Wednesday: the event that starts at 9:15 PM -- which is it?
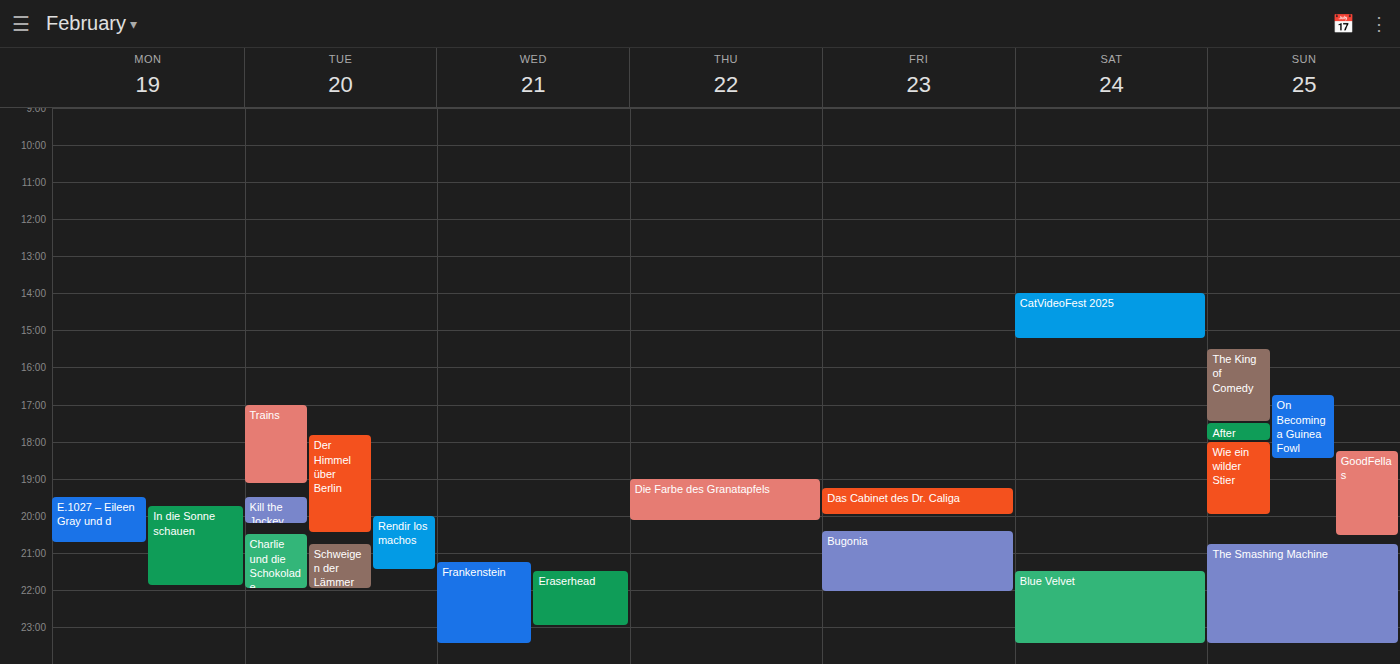
"Frankenstein"